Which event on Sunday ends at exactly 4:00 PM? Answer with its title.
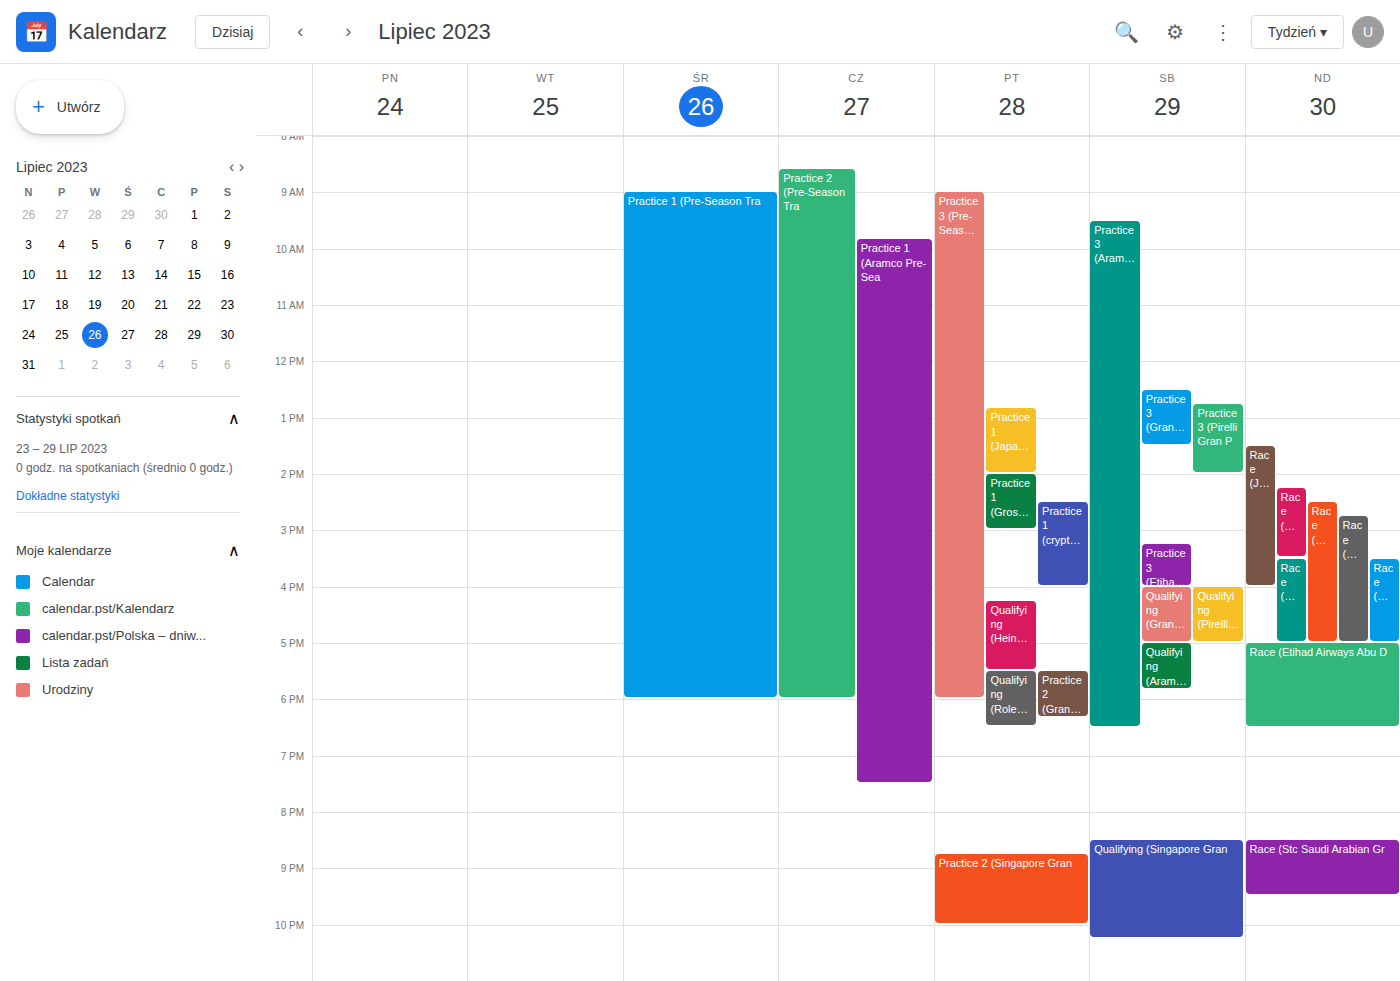
"Race (Japanese Grand Prix)"